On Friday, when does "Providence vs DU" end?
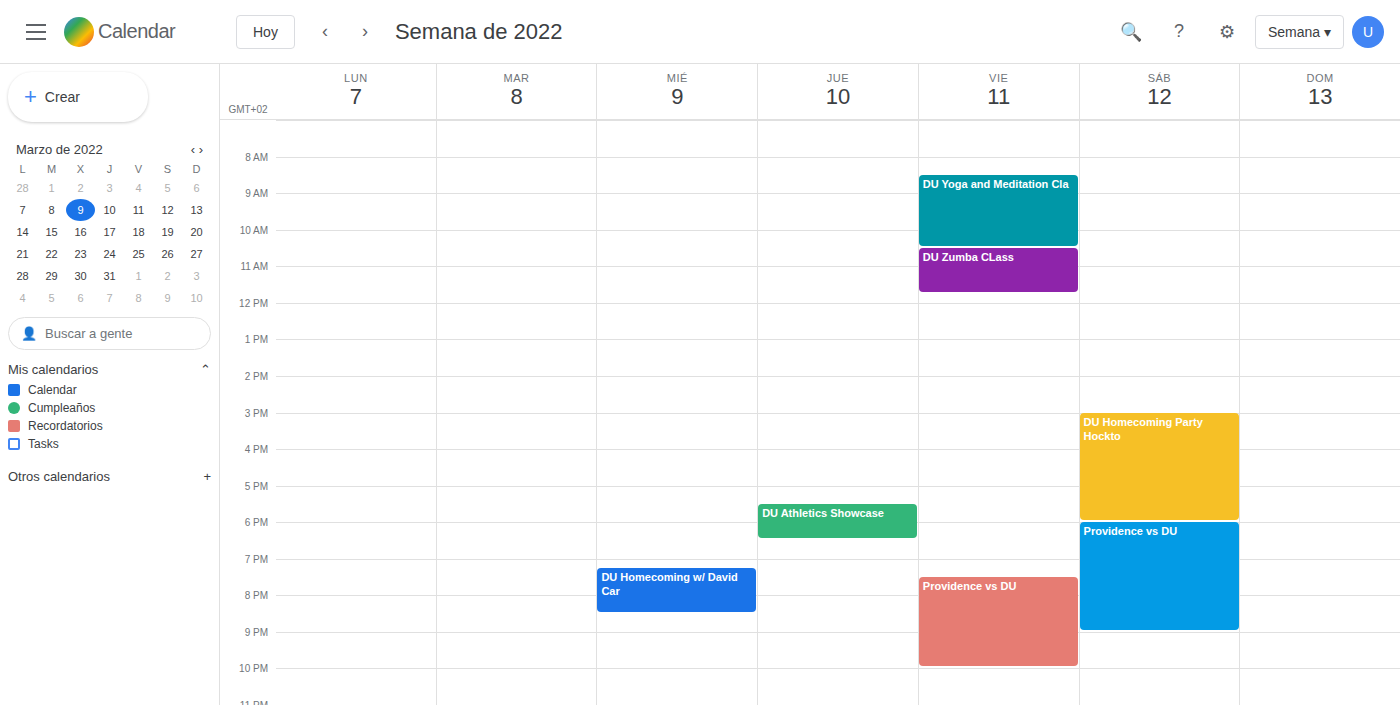
10:00 PM